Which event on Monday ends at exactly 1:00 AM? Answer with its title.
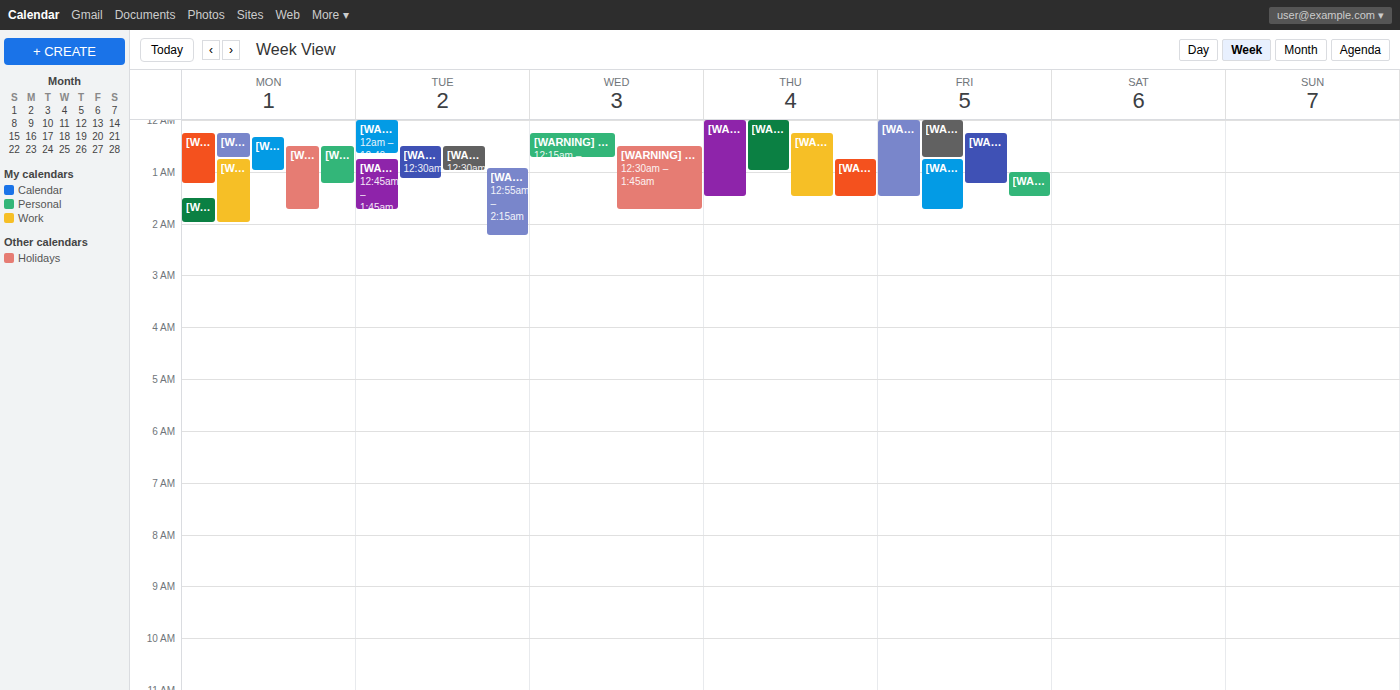
"[WARNING] Accueil + Crypto"